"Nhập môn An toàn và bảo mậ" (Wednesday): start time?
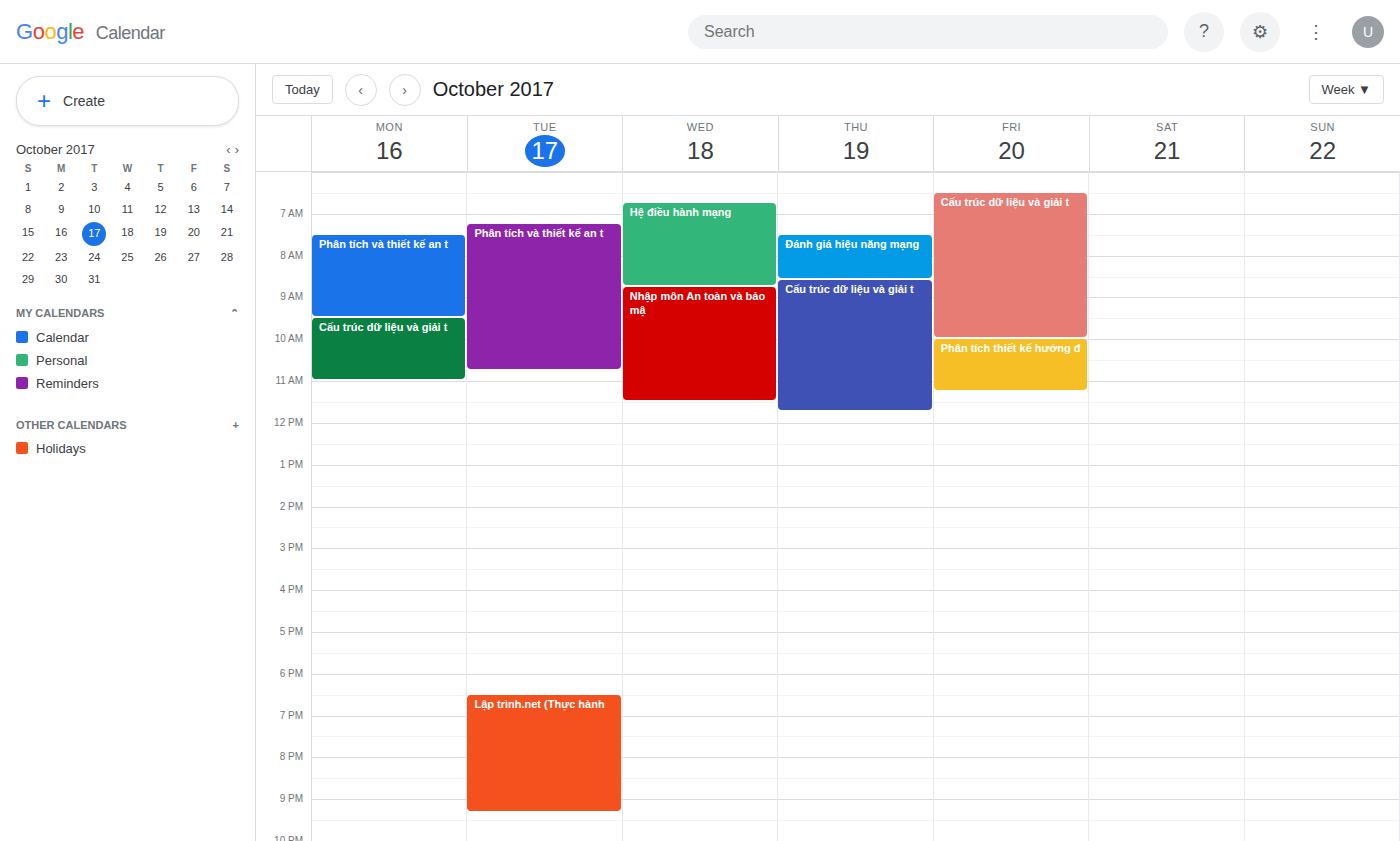
8:45 AM